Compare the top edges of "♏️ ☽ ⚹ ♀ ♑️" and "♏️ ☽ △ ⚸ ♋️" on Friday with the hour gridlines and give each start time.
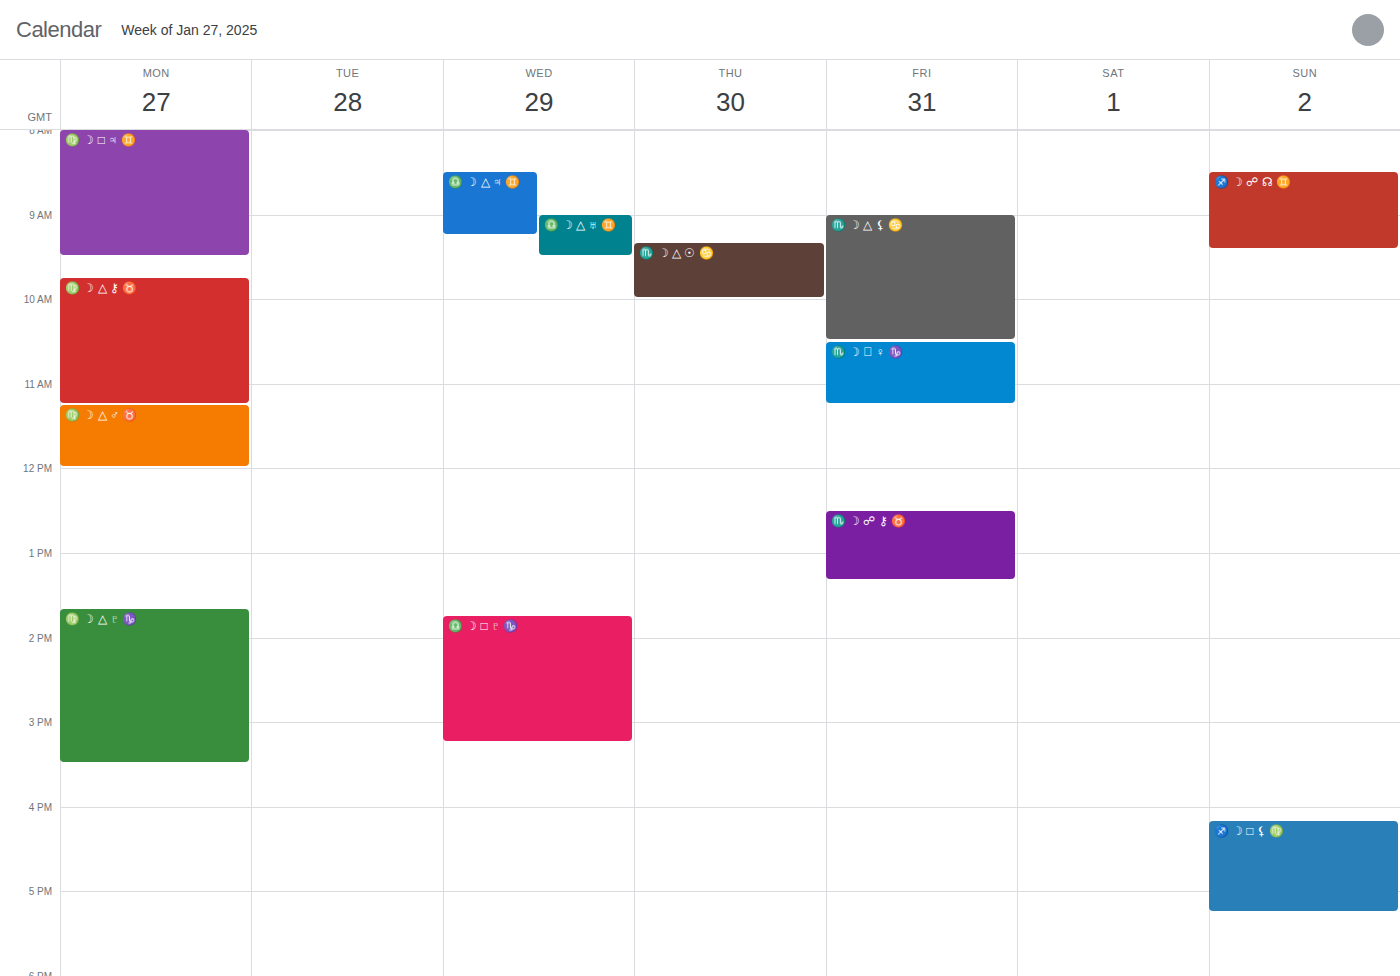
"♏️ ☽ ⚹ ♀ ♑️": 10:30 AM, halfway between the 10 AM and 11 AM lines. "♏️ ☽ △ ⚸ ♋️": 9:00 AM, exactly on the 9 AM line.